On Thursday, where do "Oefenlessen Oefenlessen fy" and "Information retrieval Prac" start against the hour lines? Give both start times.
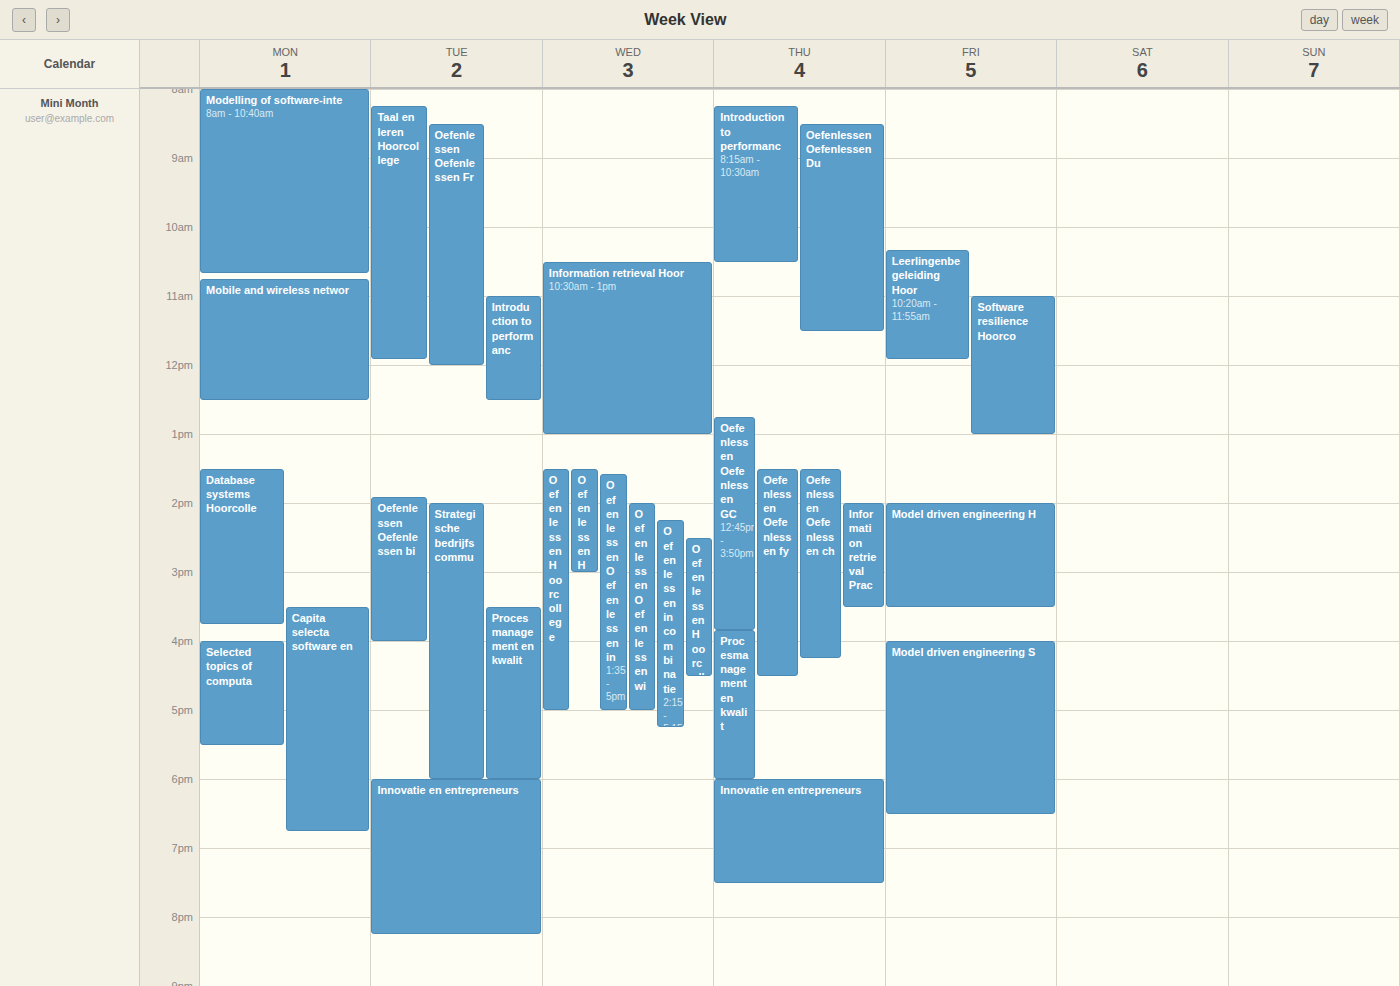
"Oefenlessen Oefenlessen fy": 1:30 PM, halfway between the 1 PM and 2 PM lines. "Information retrieval Prac": 2:00 PM, exactly on the 2 PM line.